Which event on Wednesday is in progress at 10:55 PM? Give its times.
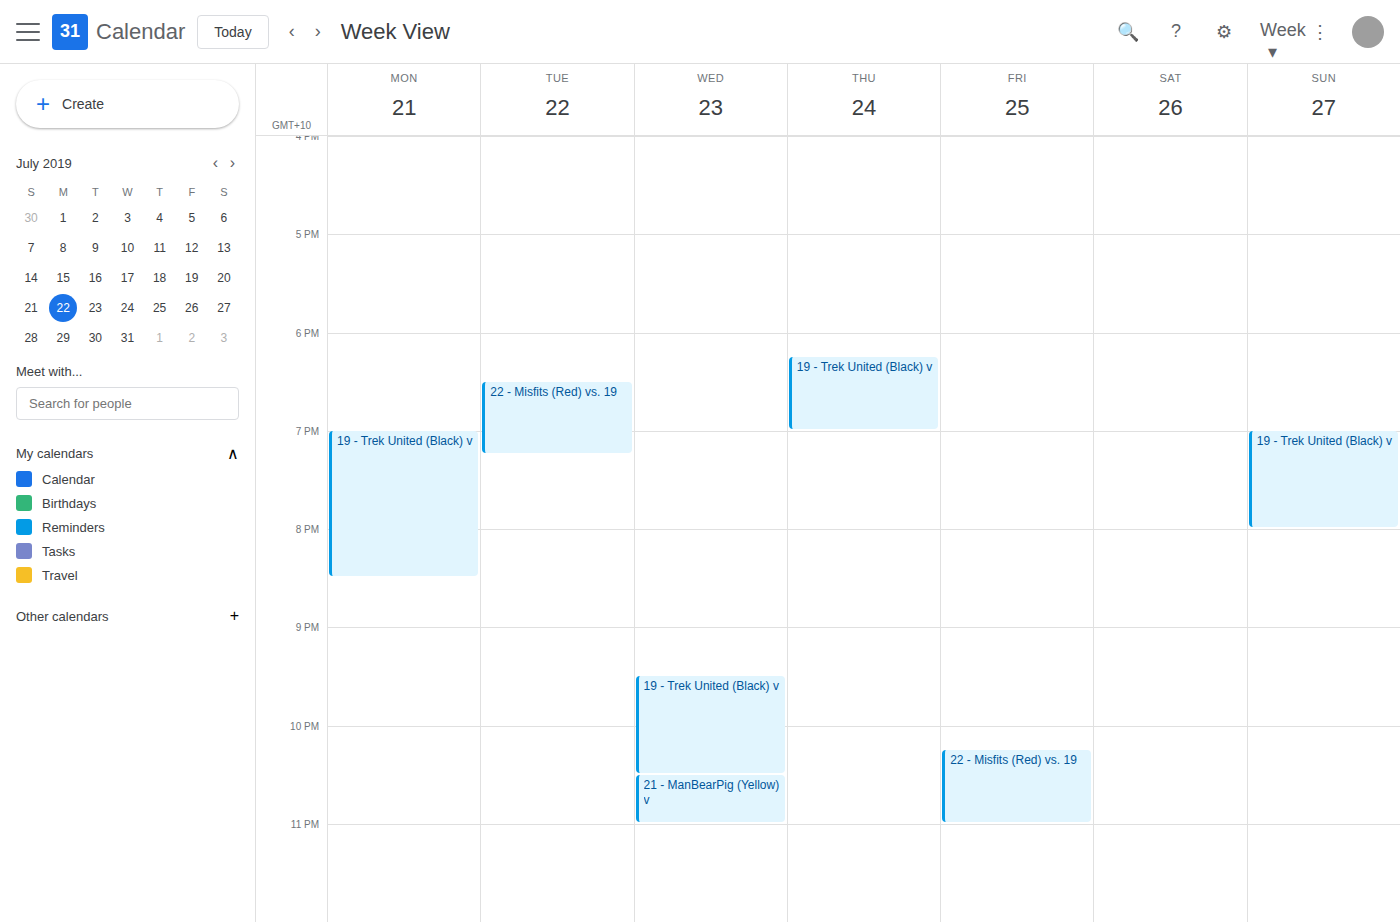
"21 - ManBearPig (Yellow) v", 10:30 PM to 11:00 PM